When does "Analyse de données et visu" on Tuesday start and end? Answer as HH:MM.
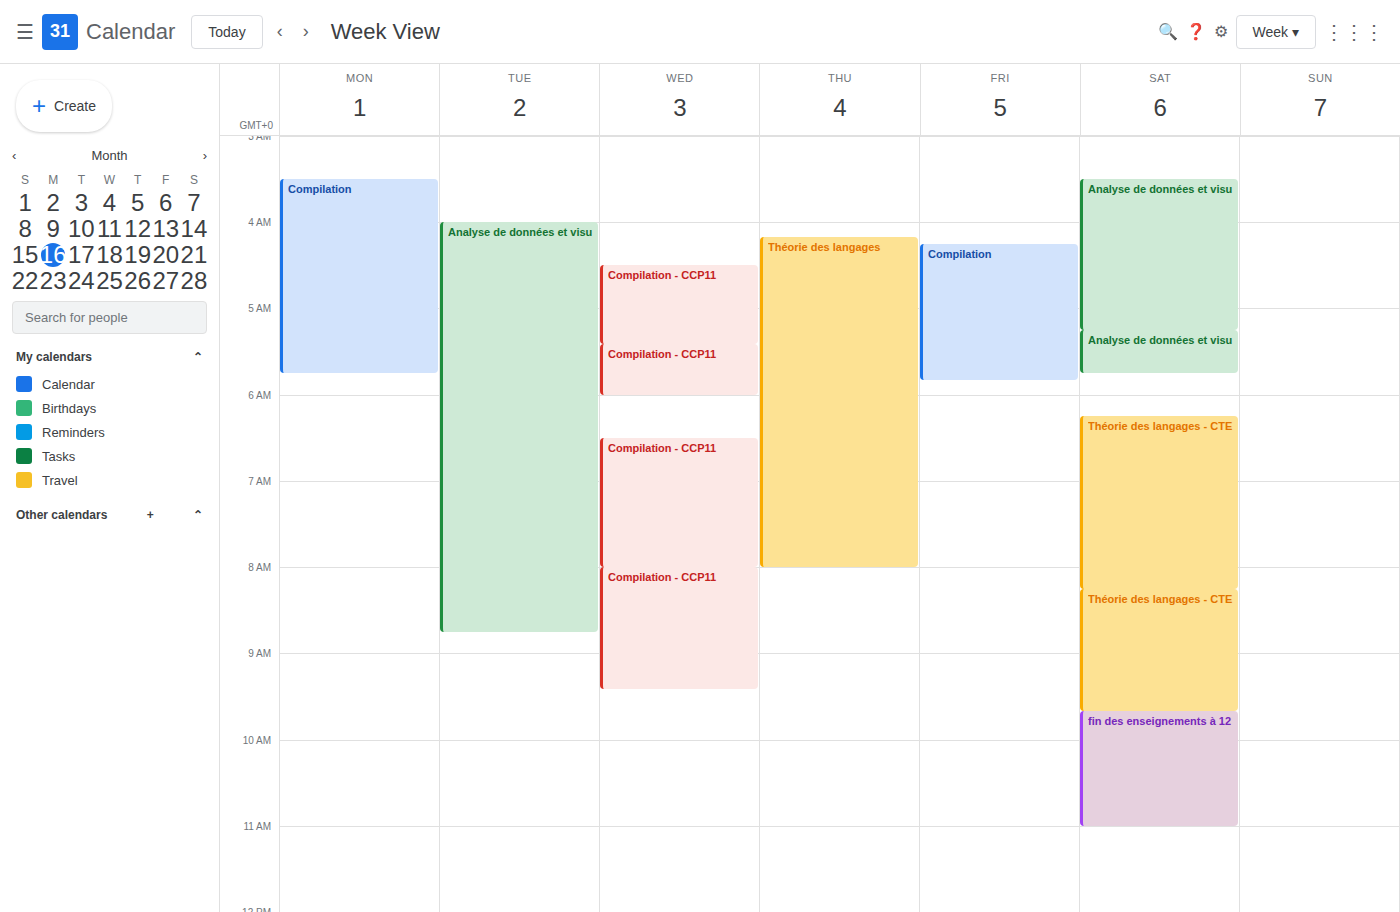
04:00 to 08:45